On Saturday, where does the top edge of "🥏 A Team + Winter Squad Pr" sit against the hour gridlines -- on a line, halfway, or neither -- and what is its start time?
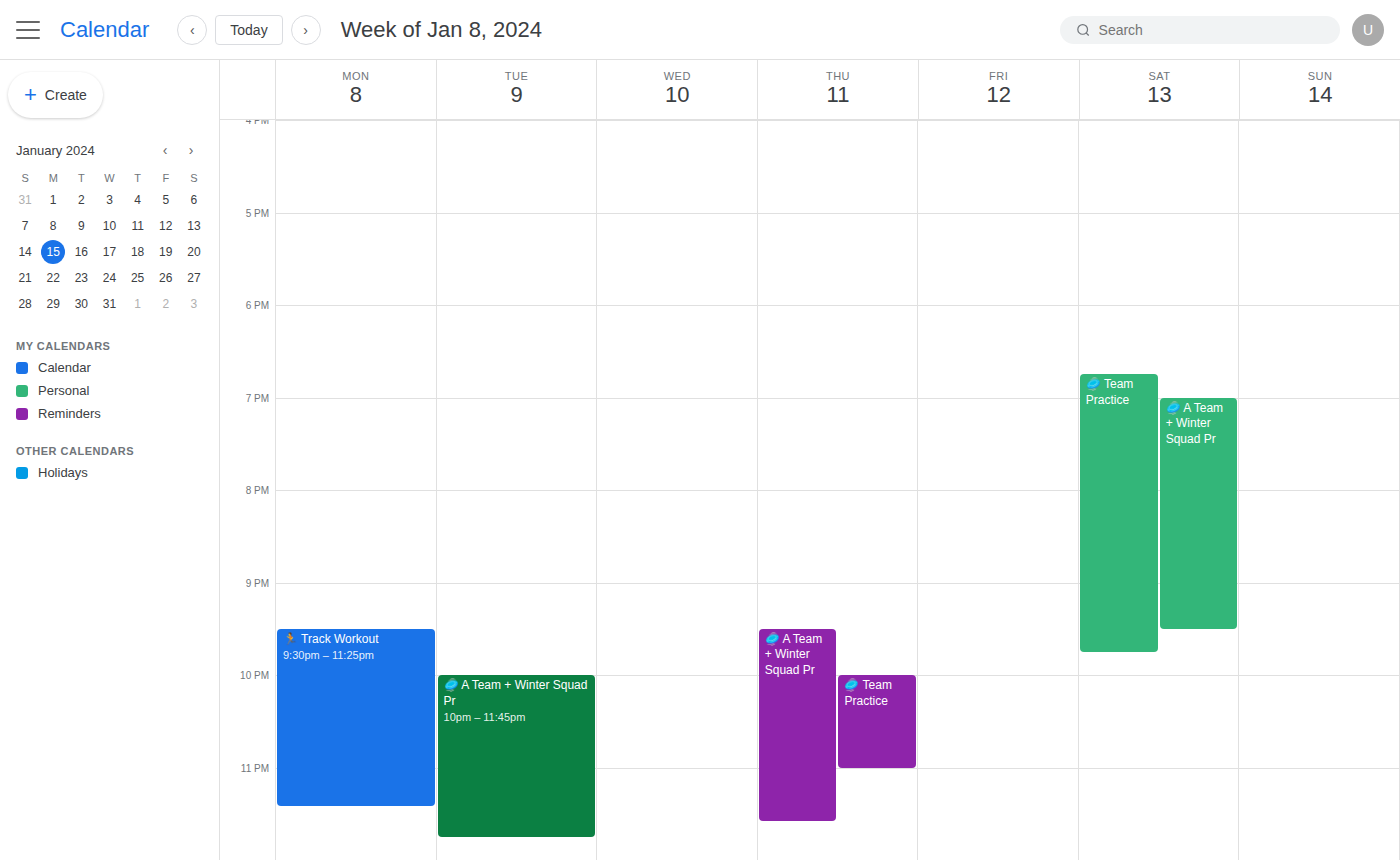
7:00 PM -- exactly on the 7 PM line.